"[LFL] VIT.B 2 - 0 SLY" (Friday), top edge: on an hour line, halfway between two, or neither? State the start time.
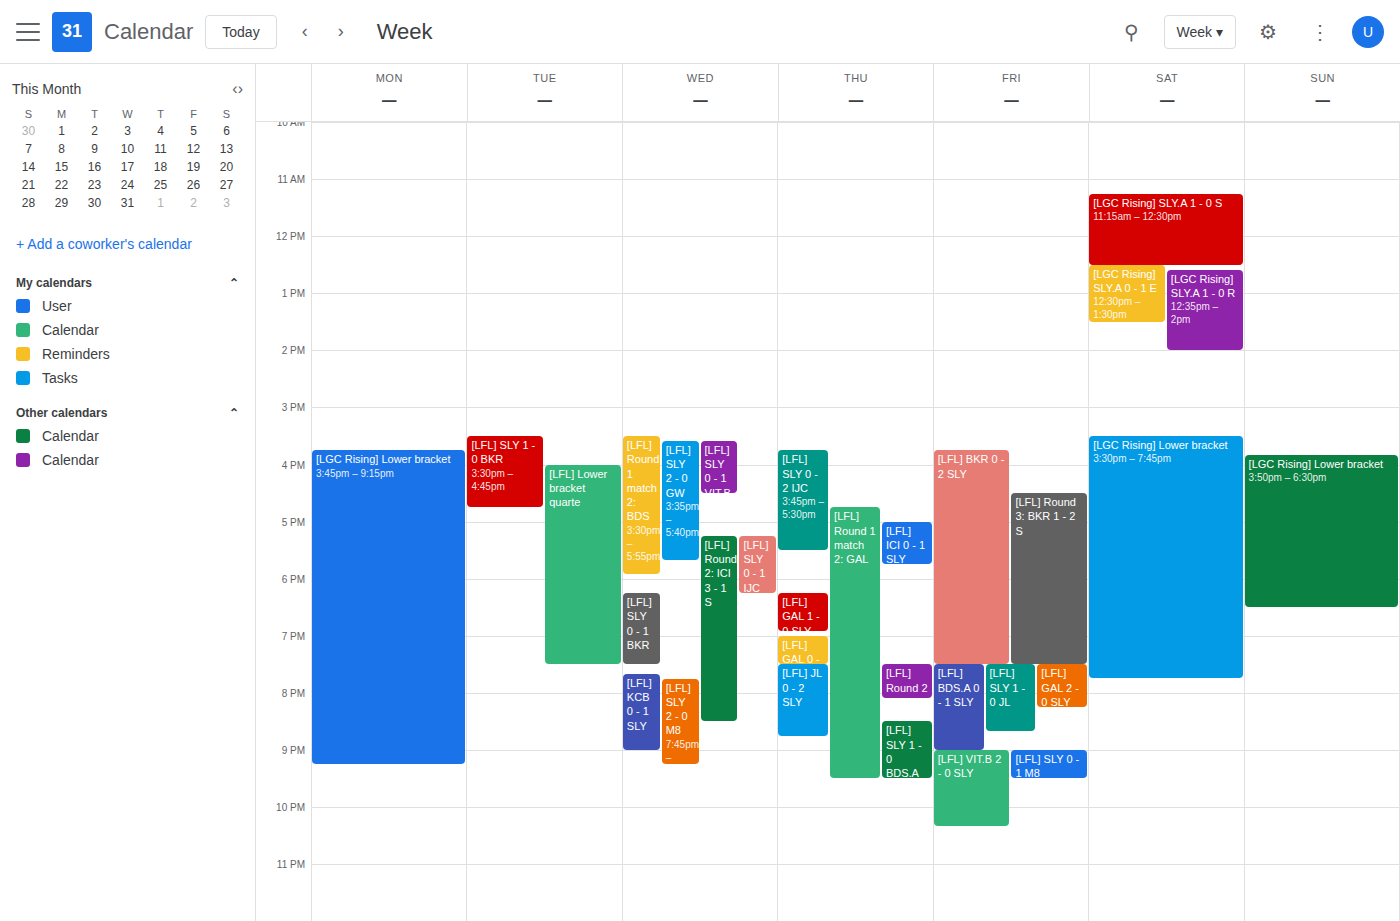
9:00 PM -- exactly on the 9 PM line.